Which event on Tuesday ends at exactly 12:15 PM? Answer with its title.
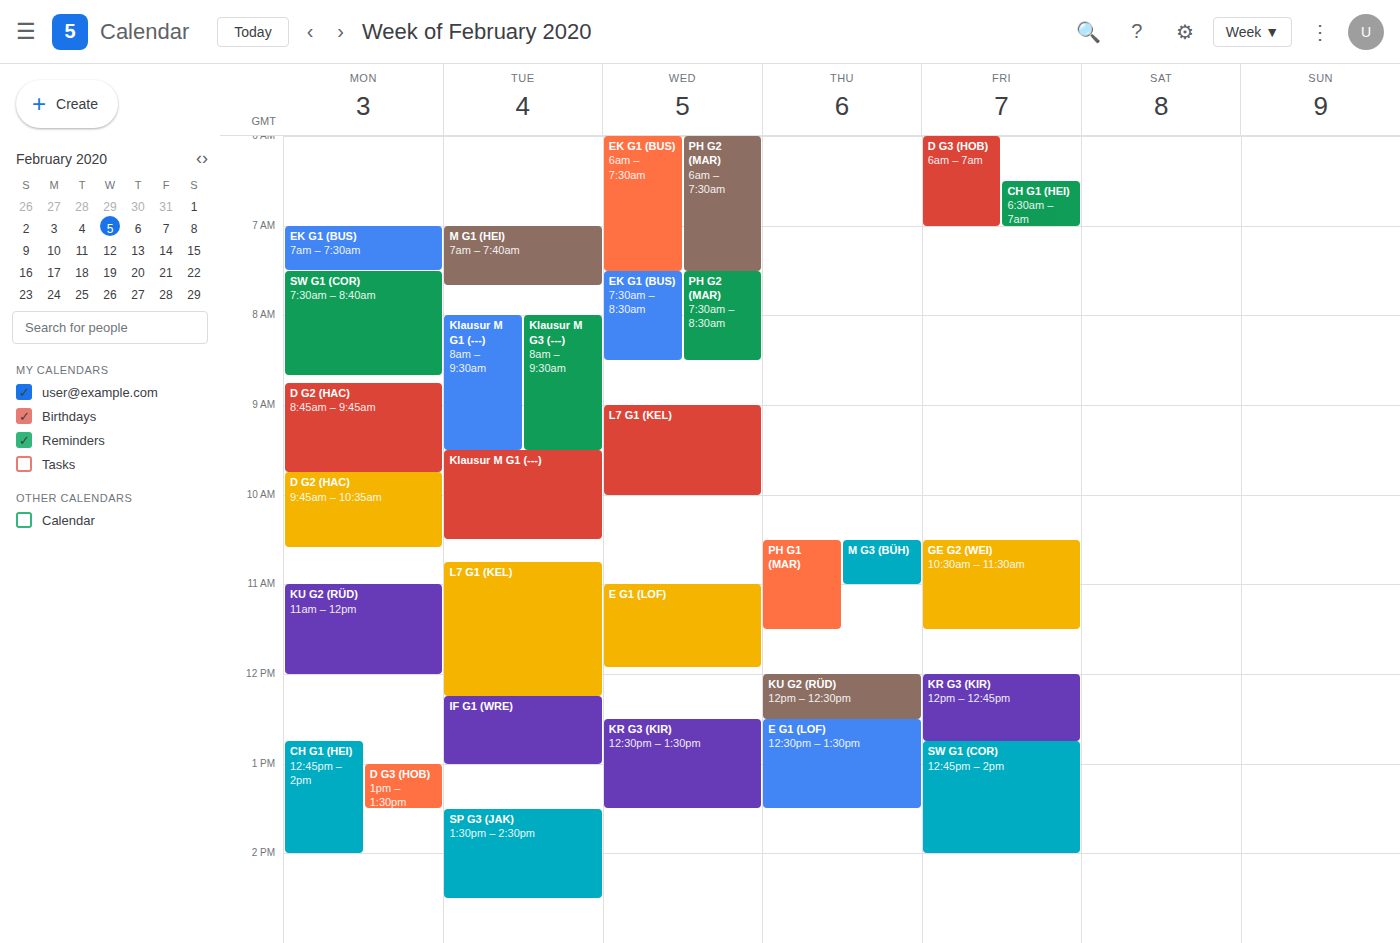
"L7 G1 (KEL)"